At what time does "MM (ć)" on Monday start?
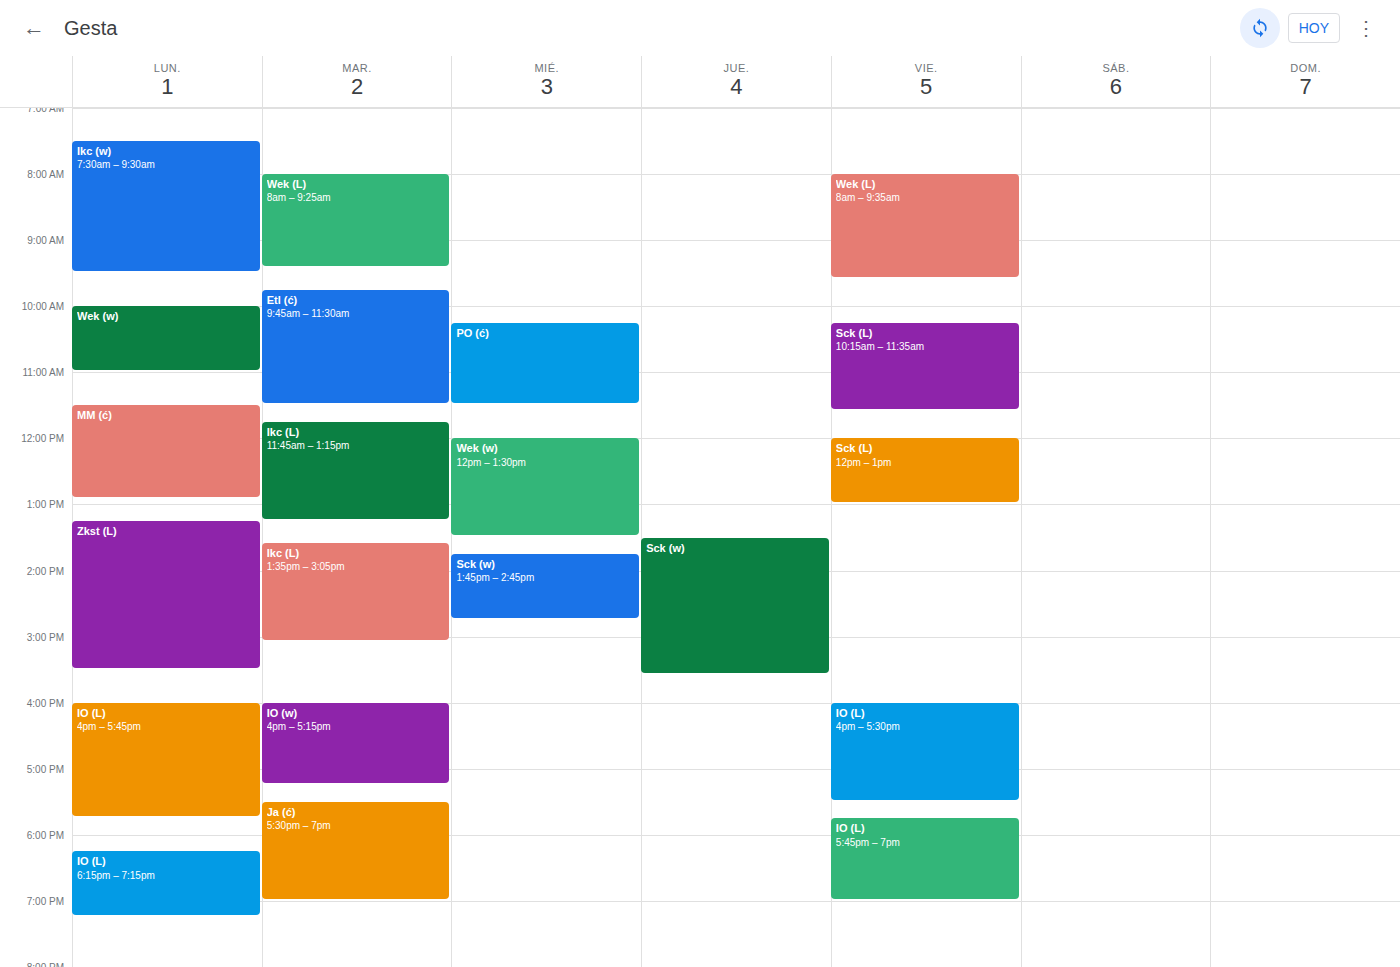
11:30 AM